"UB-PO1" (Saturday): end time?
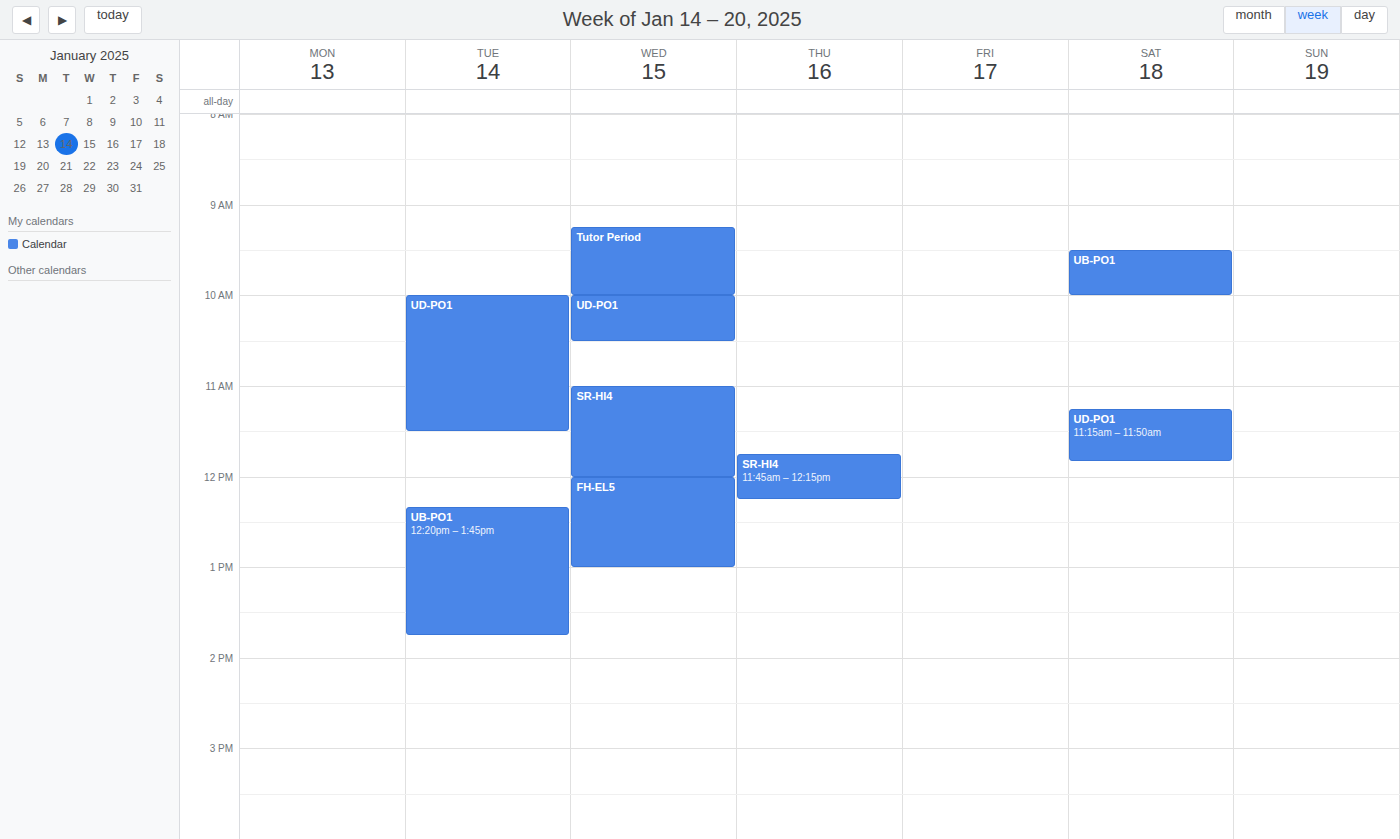
10:00